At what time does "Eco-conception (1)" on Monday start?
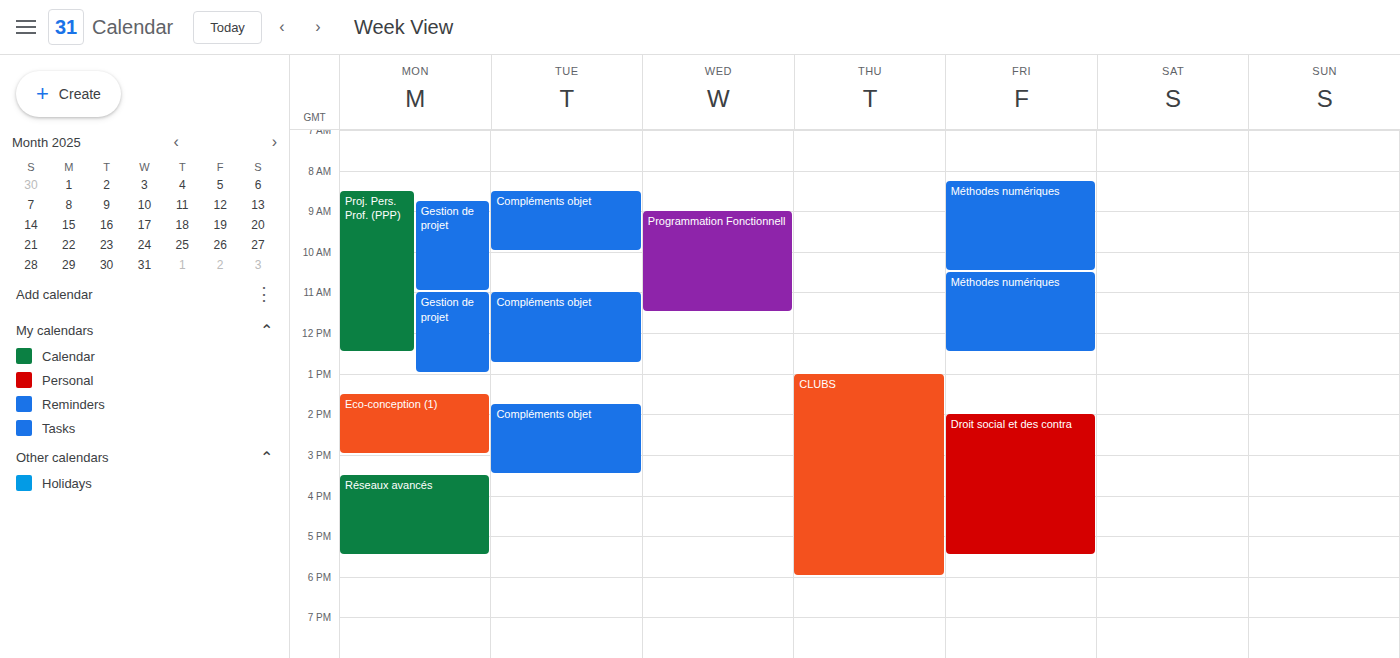
1:30 PM